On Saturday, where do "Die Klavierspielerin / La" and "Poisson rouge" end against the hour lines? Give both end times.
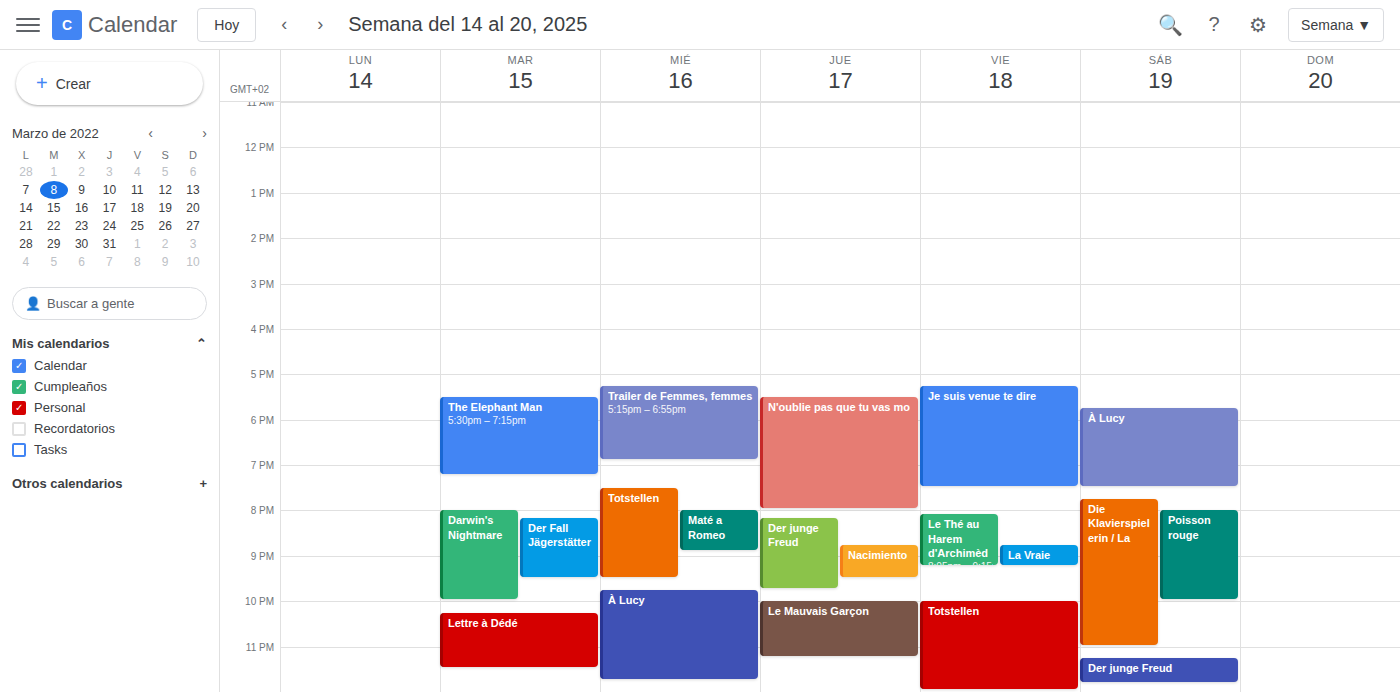
"Die Klavierspielerin / La": 11:00 PM, exactly on the 11 PM line. "Poisson rouge": 10:00 PM, exactly on the 10 PM line.